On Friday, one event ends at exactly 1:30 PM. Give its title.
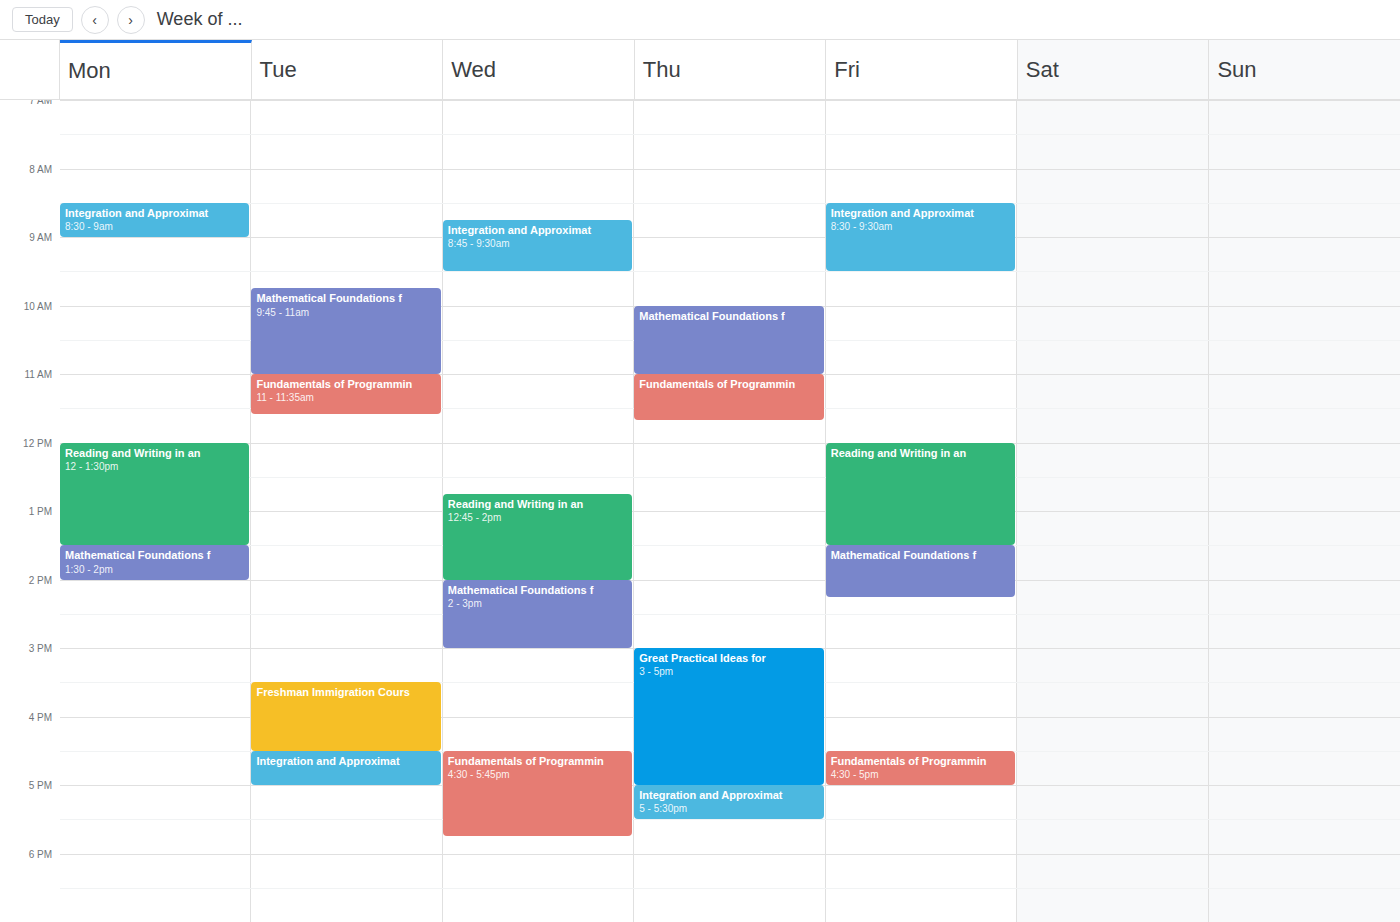
"Reading and Writing in an"